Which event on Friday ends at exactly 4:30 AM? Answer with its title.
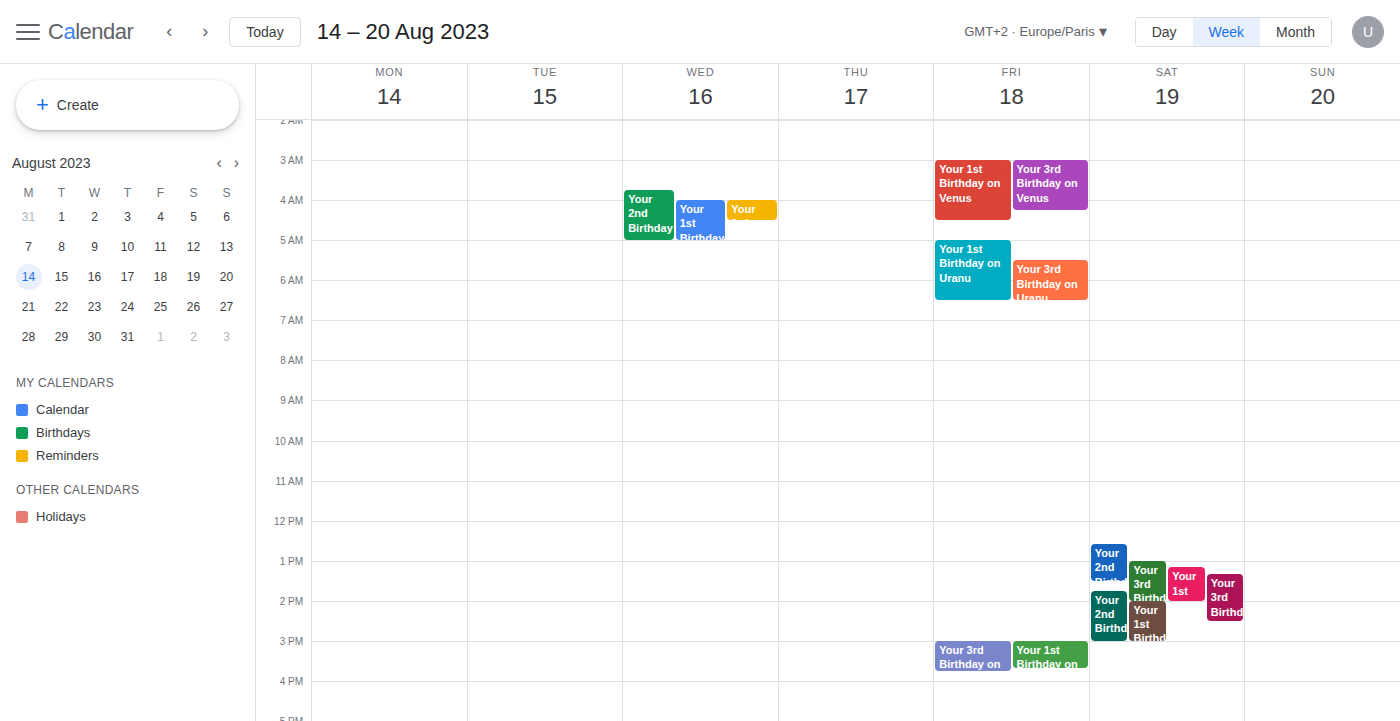
"Your 1st Birthday on Venus"